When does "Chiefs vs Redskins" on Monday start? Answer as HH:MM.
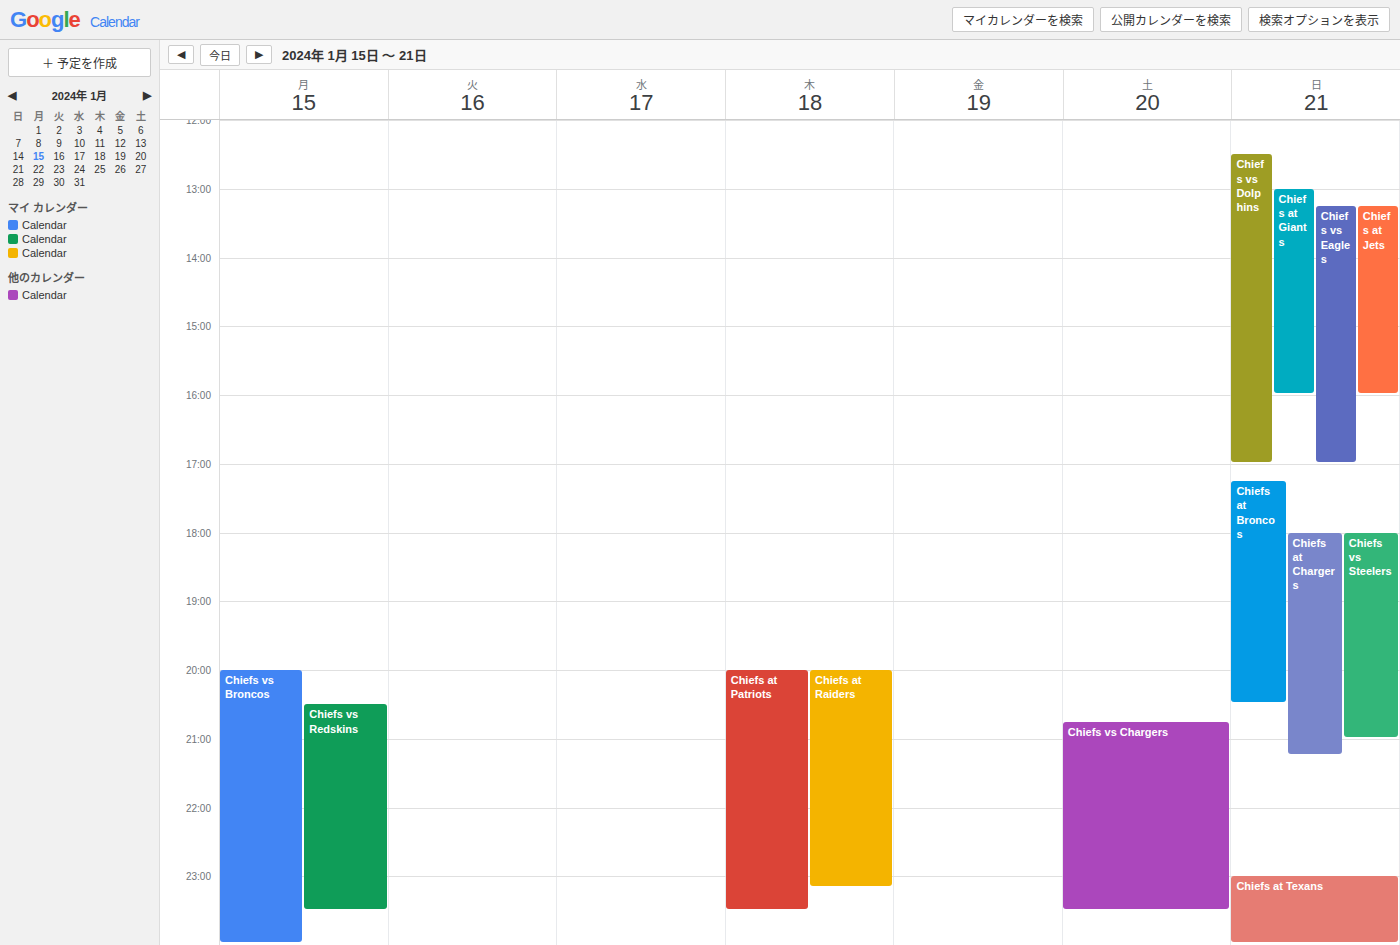
20:30